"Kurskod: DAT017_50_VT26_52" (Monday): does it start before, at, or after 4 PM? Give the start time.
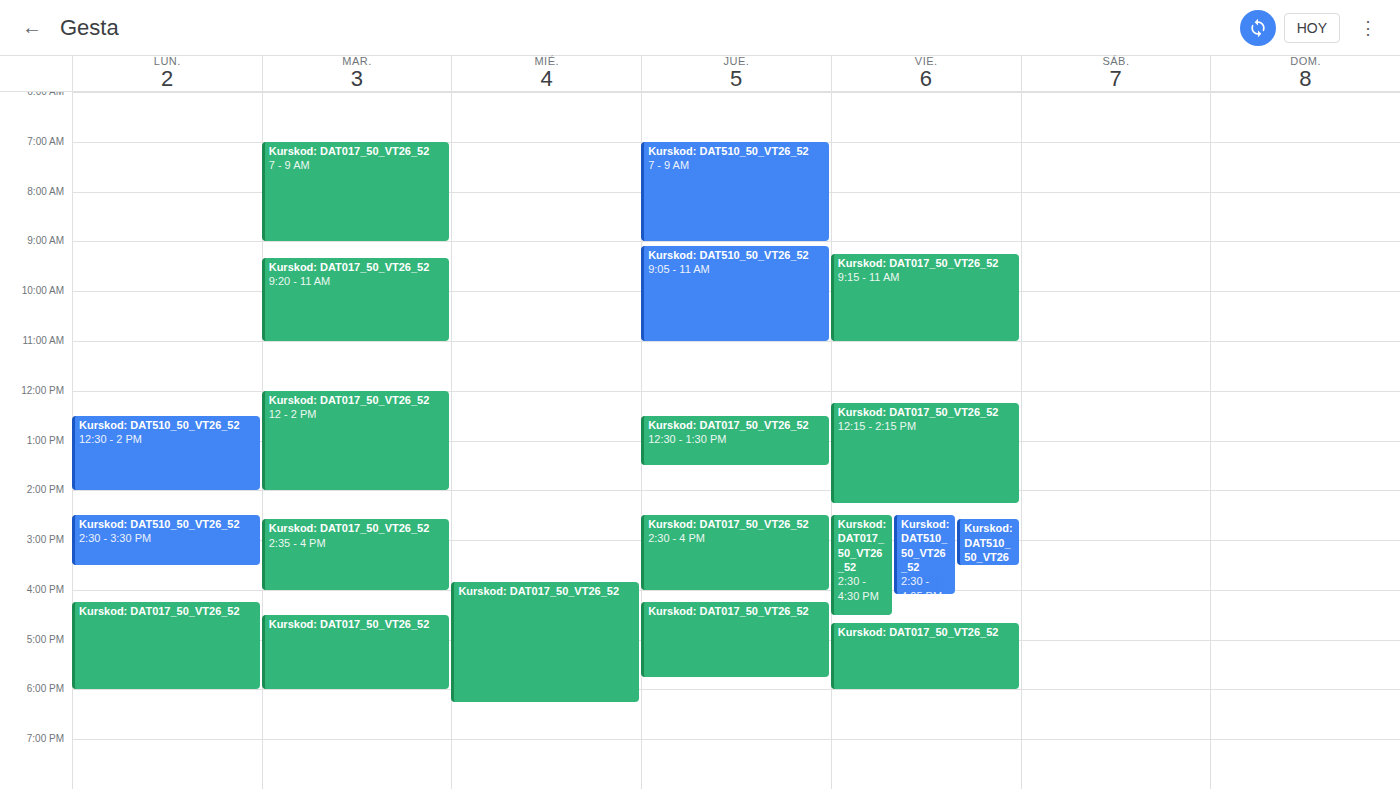
4:15 PM -- after 4 PM, 15 minutes below the 4 PM line.